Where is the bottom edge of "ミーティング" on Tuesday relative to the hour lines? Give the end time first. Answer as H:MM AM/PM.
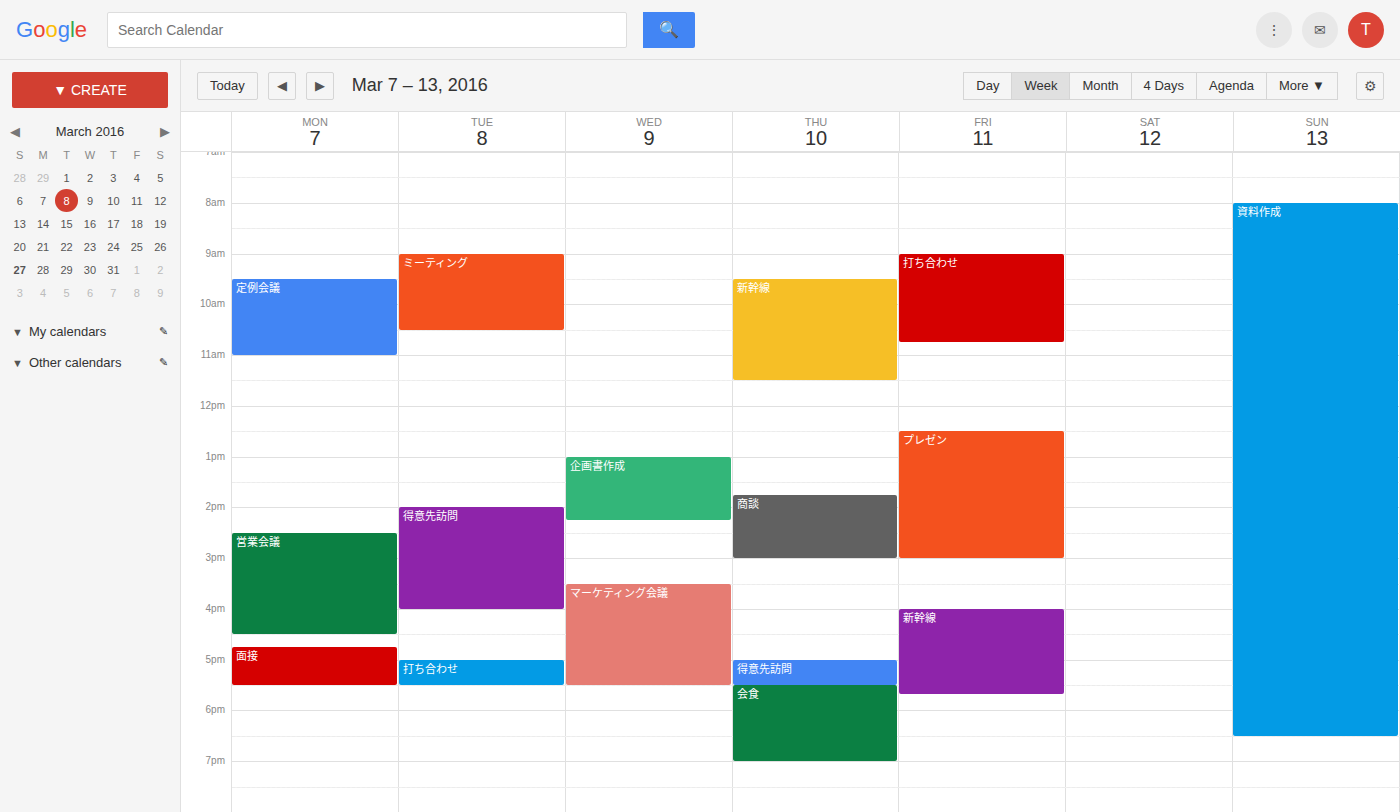
10:30 AM -- halfway between the 10 AM and 11 AM lines.